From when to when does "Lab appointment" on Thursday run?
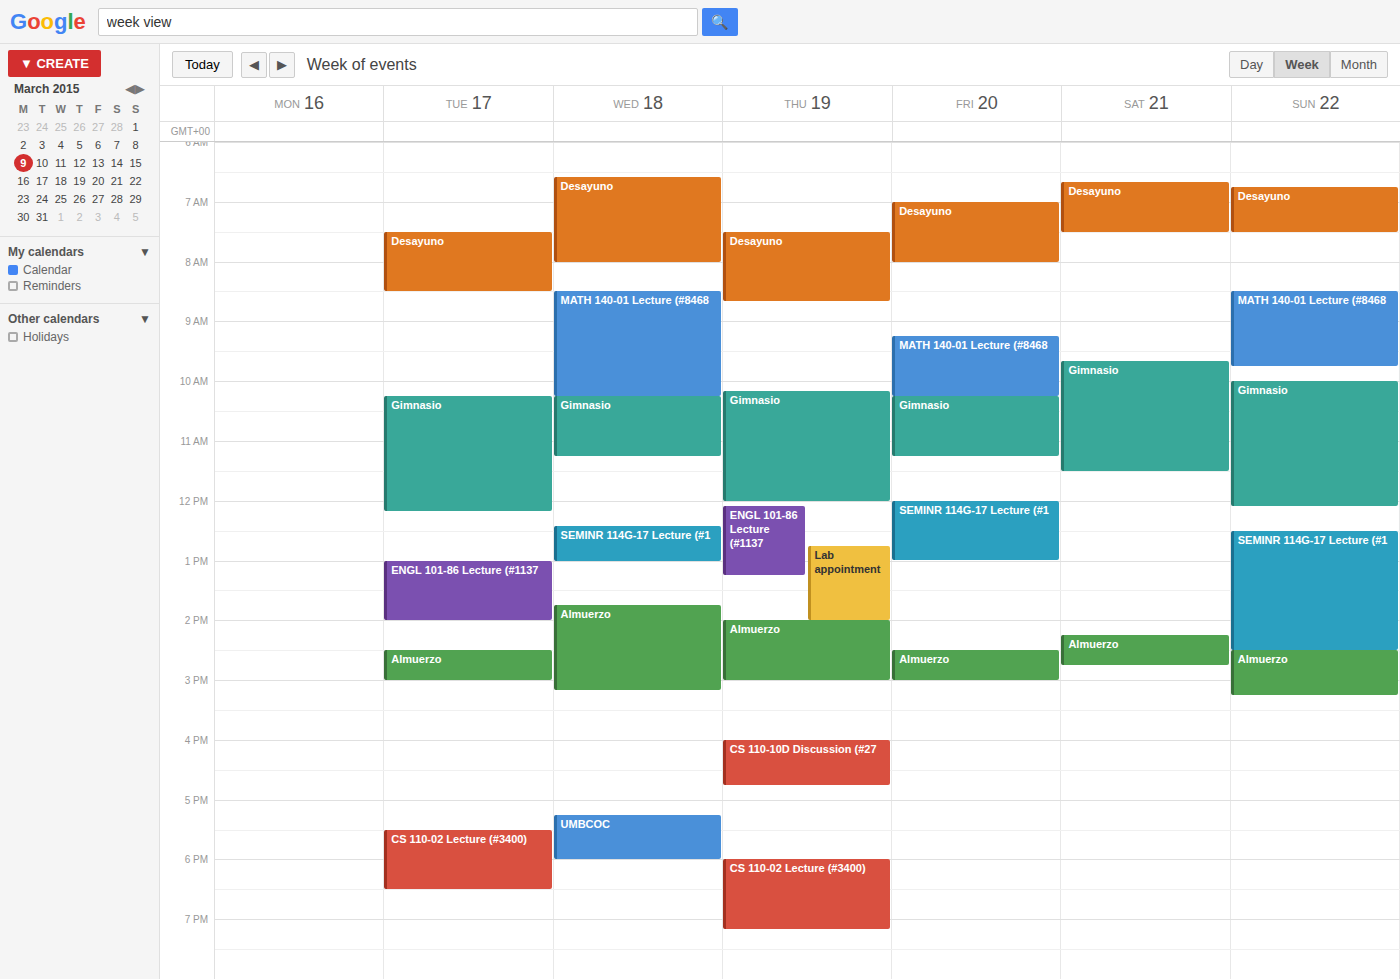
12:45 to 14:00